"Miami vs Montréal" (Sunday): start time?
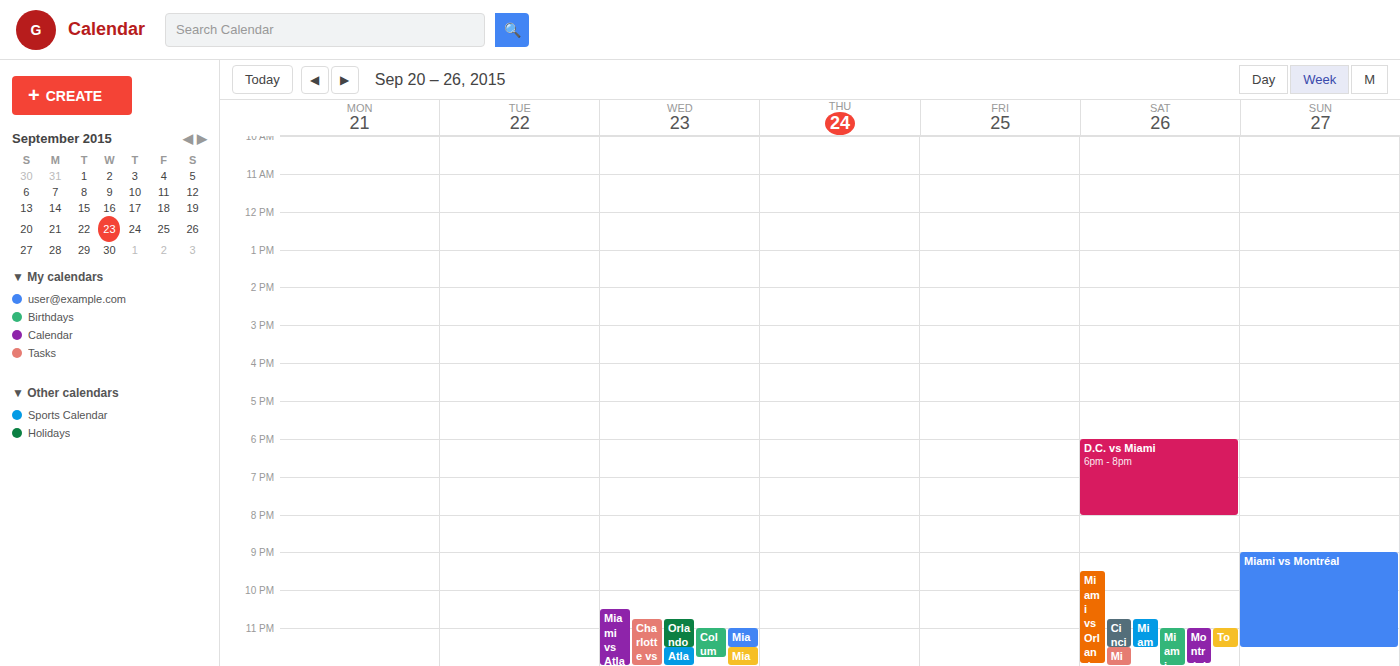
9:00 PM